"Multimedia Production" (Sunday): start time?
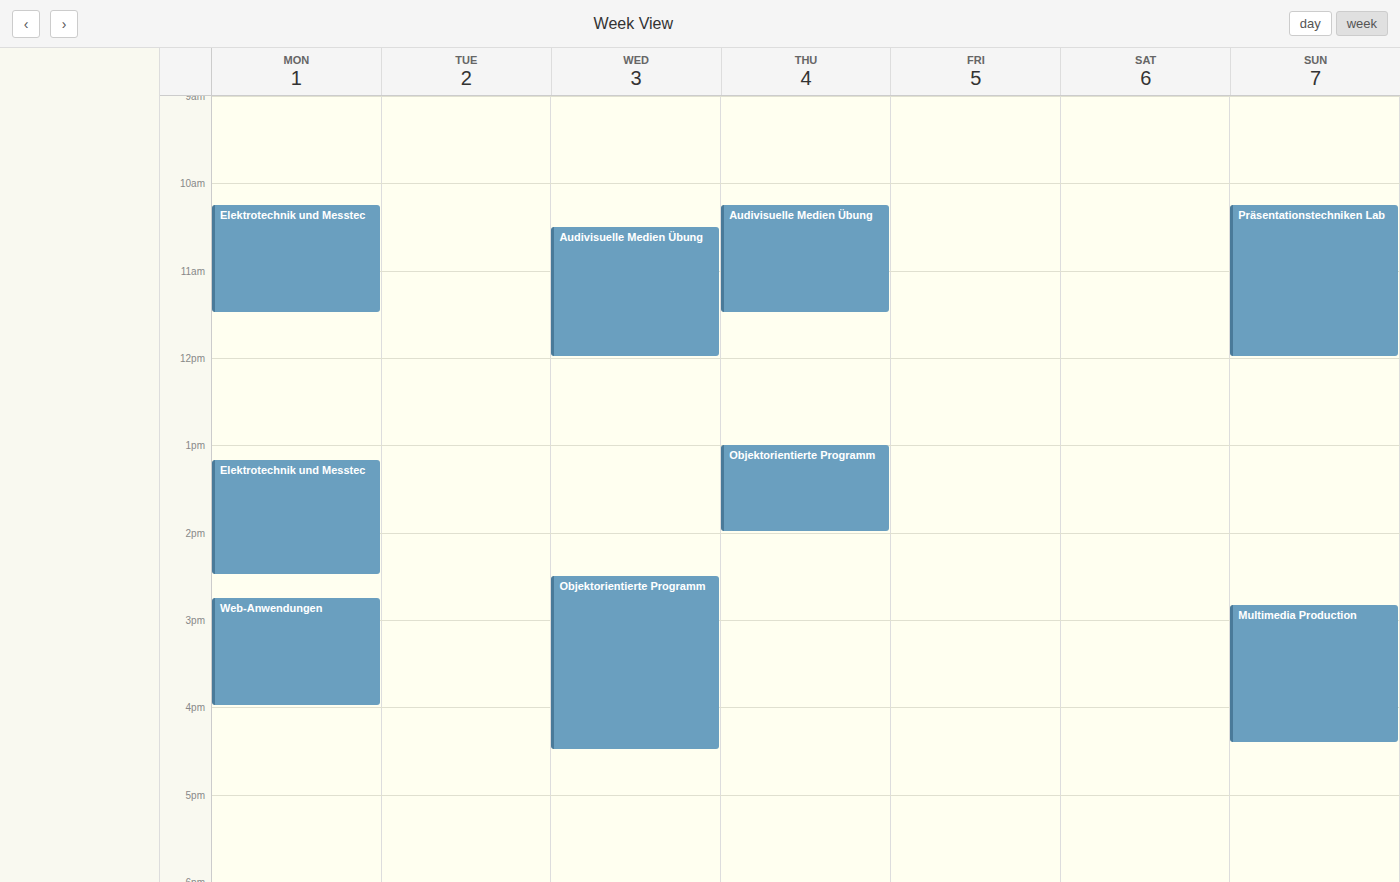
2:50 PM